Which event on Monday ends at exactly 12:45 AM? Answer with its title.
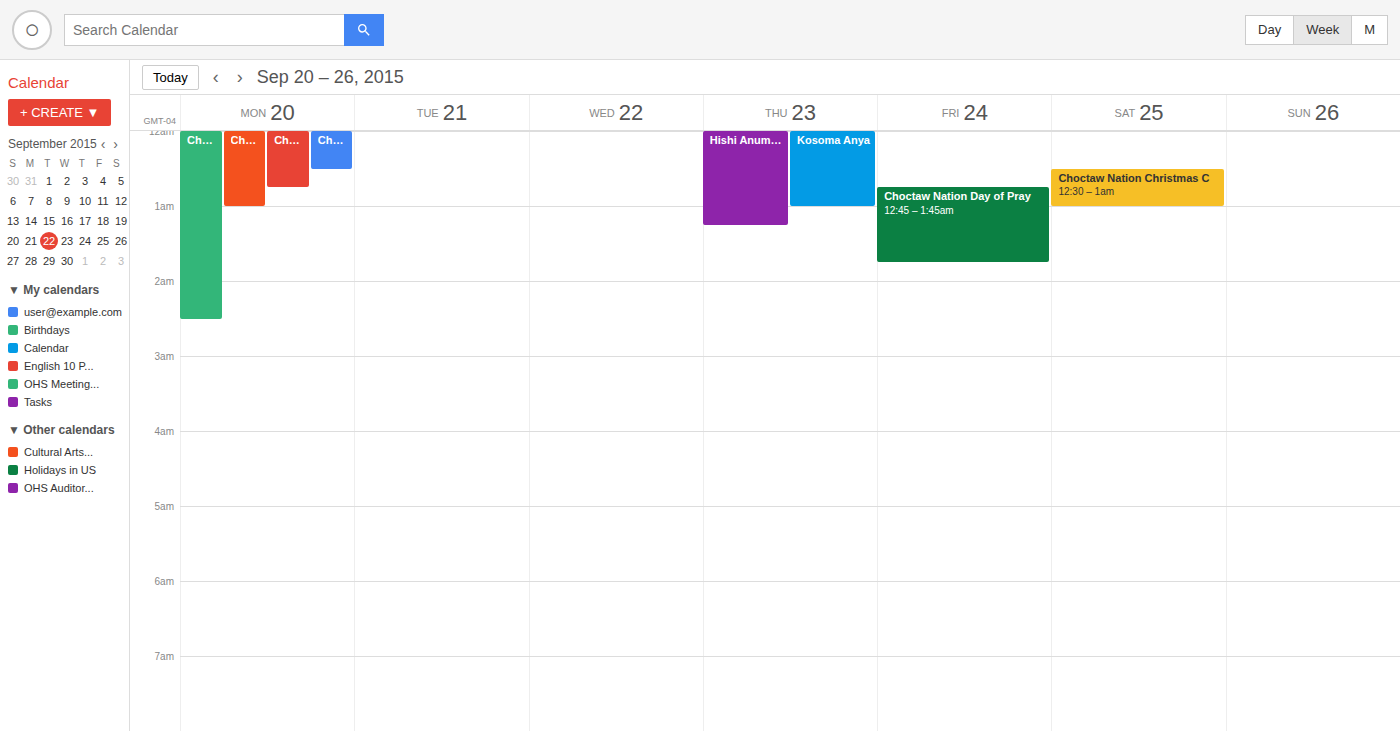
"Choctaw Nation Trail of Te"